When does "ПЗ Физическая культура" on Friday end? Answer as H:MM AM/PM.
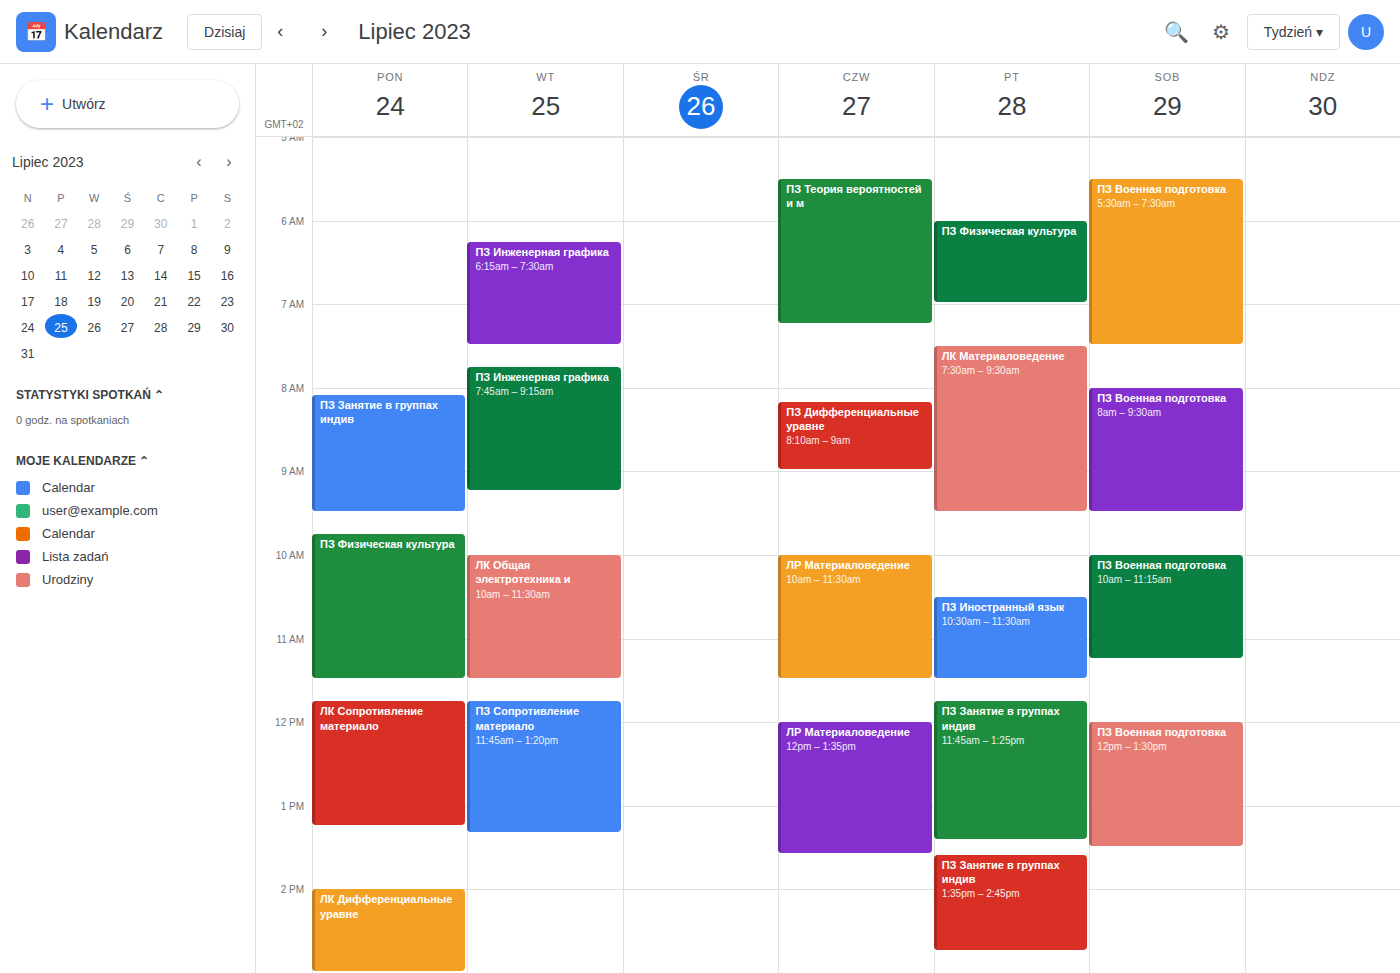
7:00 AM